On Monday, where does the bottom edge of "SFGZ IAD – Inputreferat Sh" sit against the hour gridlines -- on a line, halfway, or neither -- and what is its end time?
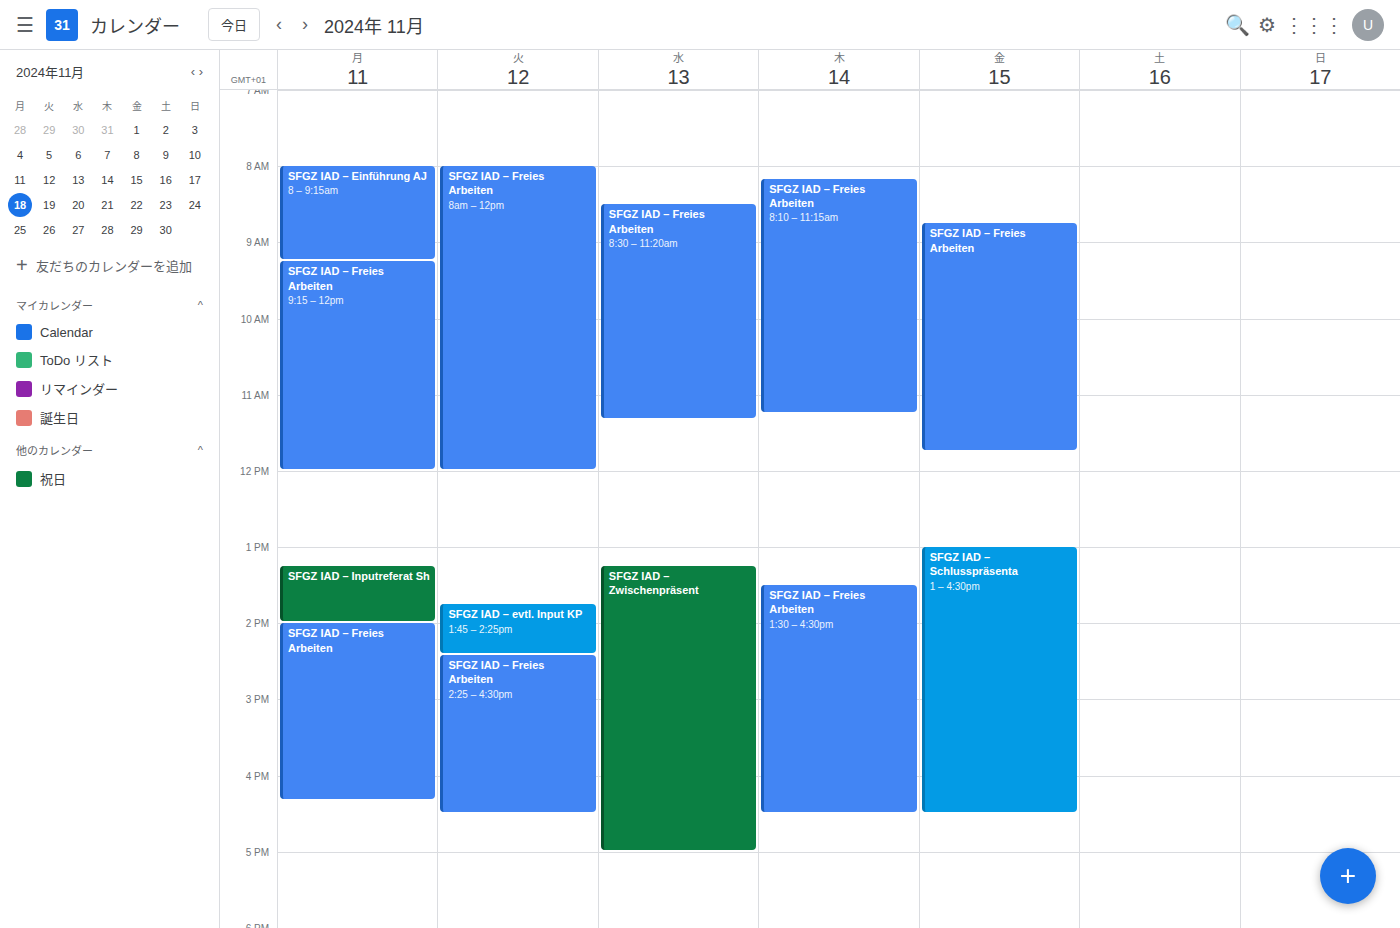
2:00 PM -- exactly on the 2 PM line.